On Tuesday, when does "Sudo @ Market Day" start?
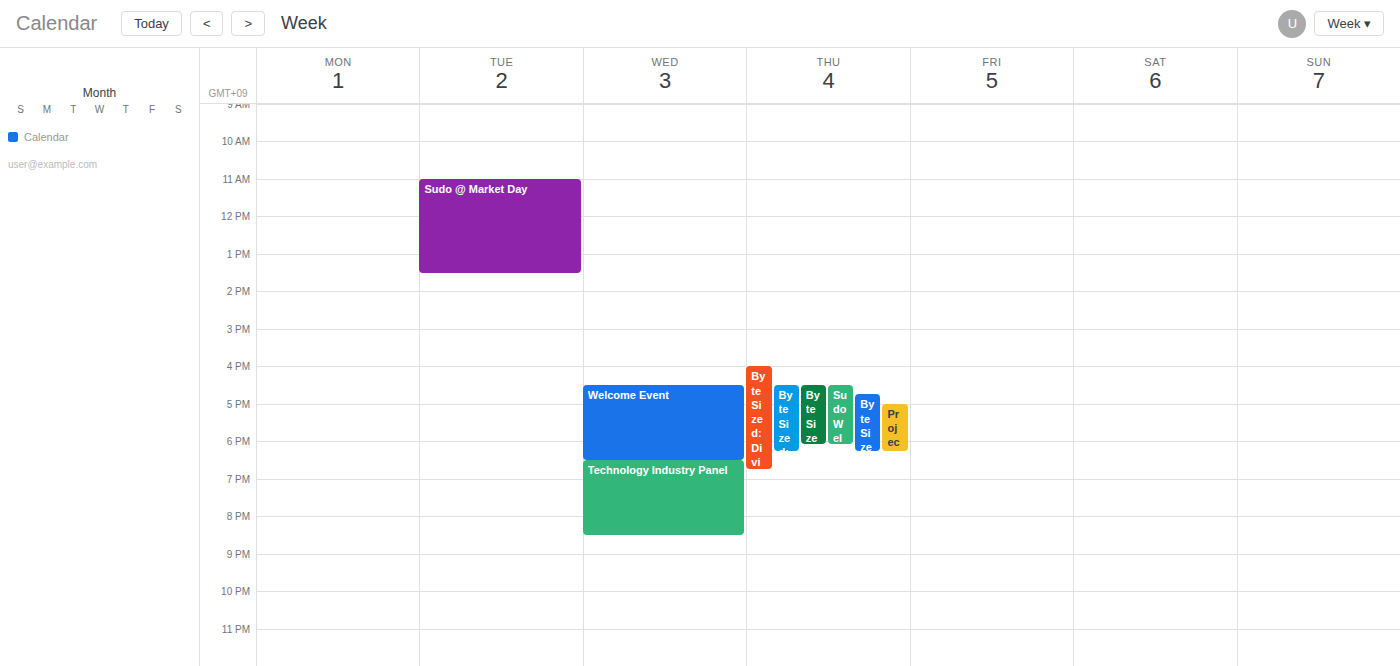
11:00 AM